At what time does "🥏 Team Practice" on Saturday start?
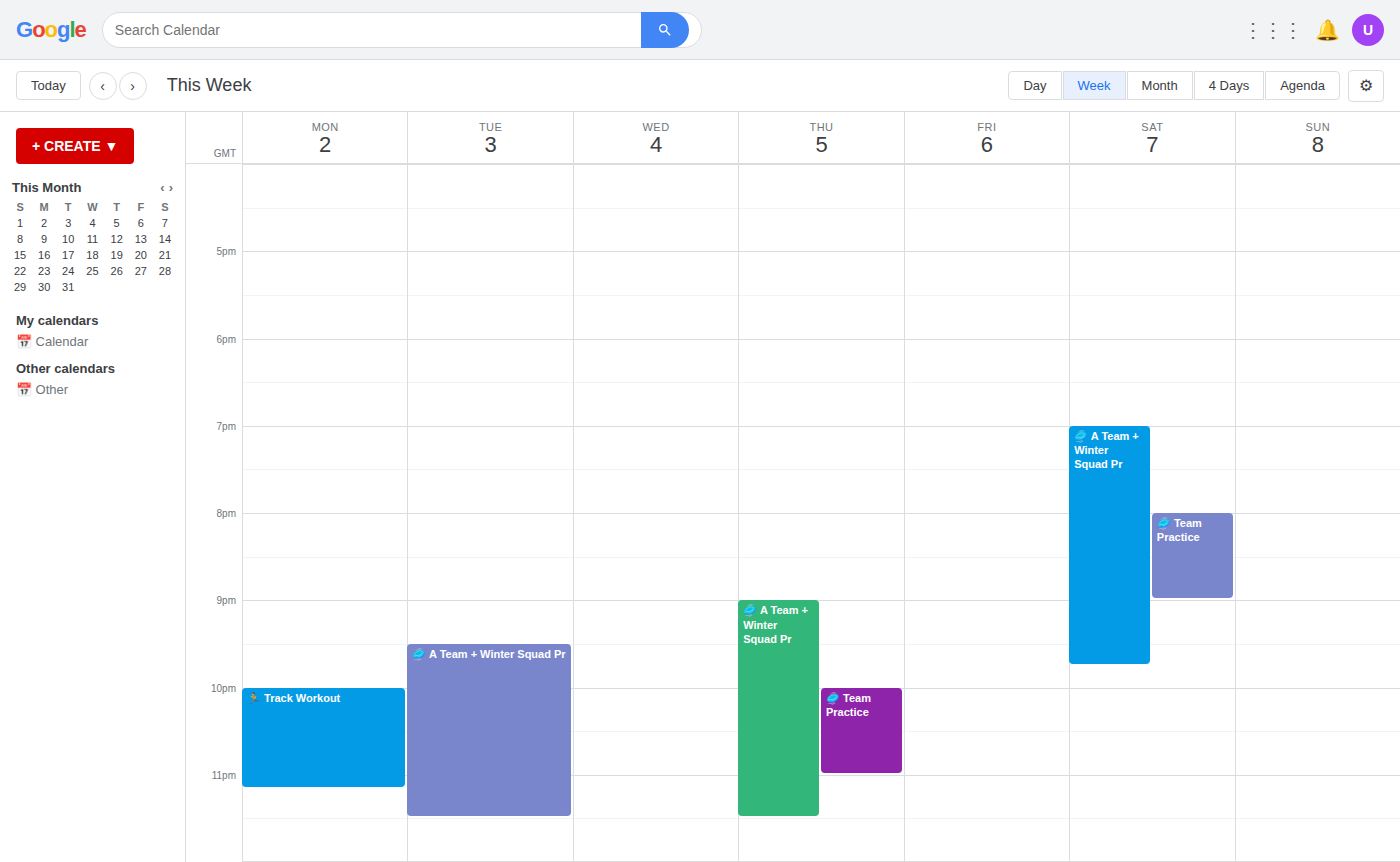
20:00